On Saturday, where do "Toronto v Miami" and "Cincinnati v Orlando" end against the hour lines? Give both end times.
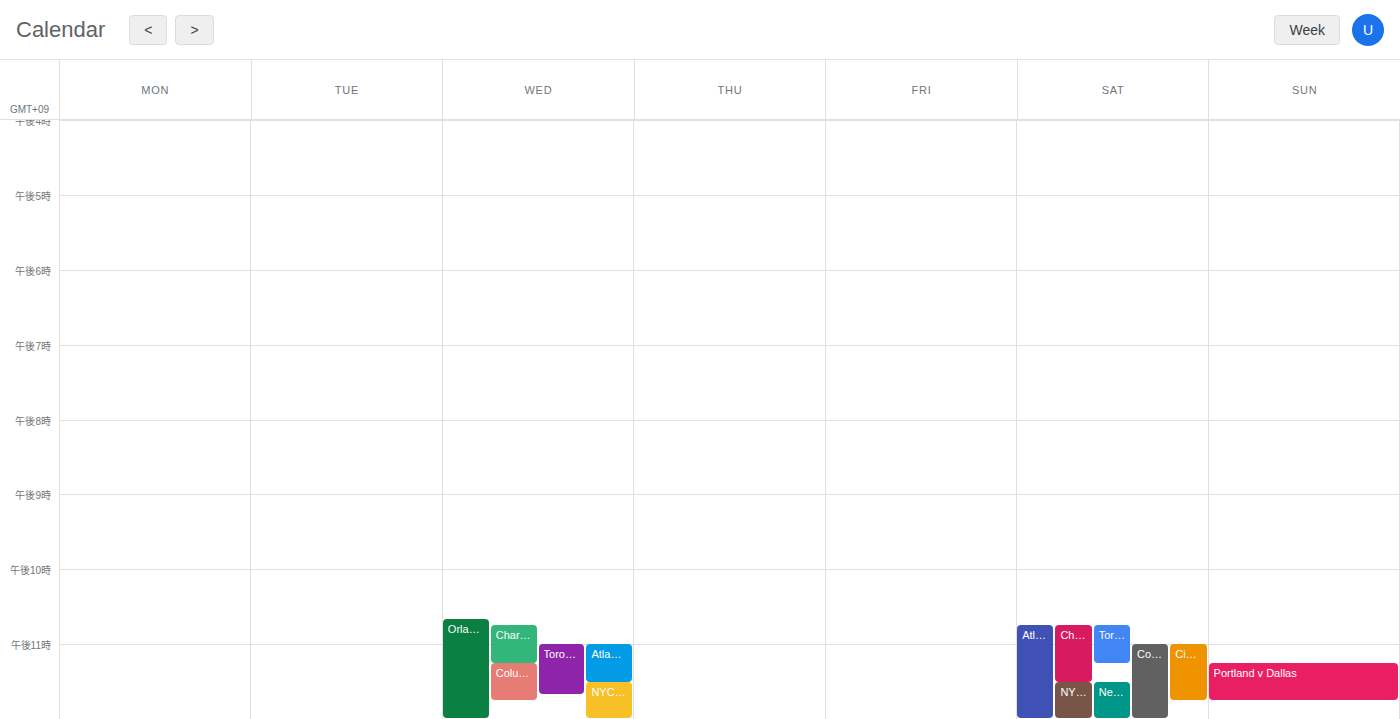
"Toronto v Miami": 11:15 PM, neither: a quarter of the way from the 11 PM line to the 12 AM line. "Cincinnati v Orlando": 11:45 PM, neither: three quarters of the way from the 11 PM line to the 12 AM line.